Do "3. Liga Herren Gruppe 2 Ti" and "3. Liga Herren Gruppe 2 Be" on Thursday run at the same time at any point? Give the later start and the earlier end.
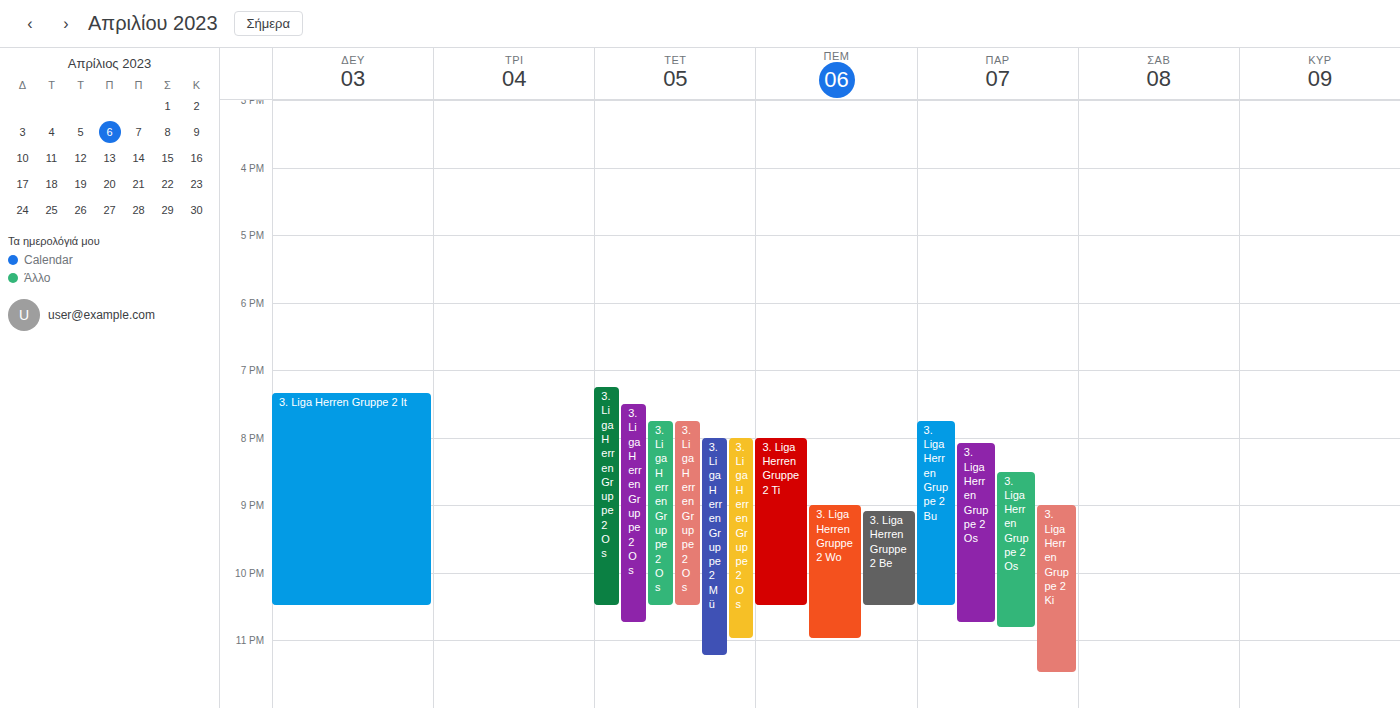
"3. Liga Herren Gruppe 2 Be" starts at 9:05 PM, before "3. Liga Herren Gruppe 2 Ti" ends at 10:30 PM -- they overlap.